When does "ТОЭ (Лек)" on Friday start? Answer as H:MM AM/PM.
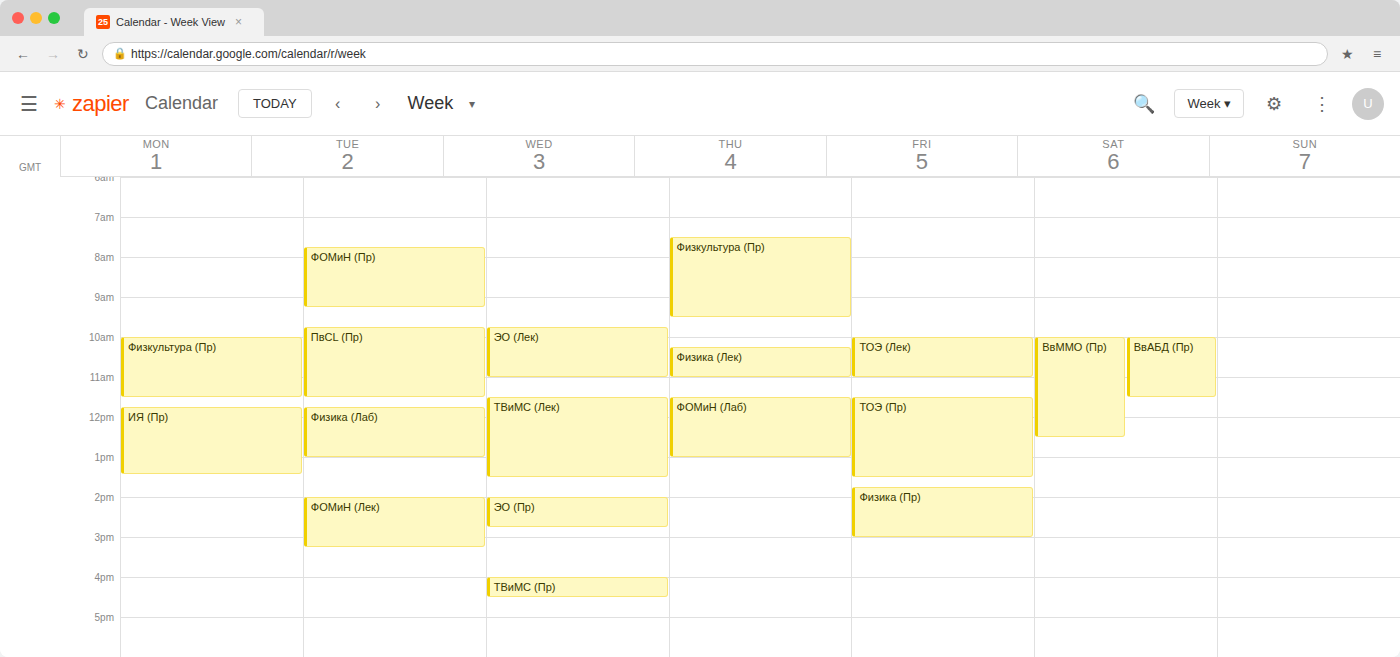
10:00 AM